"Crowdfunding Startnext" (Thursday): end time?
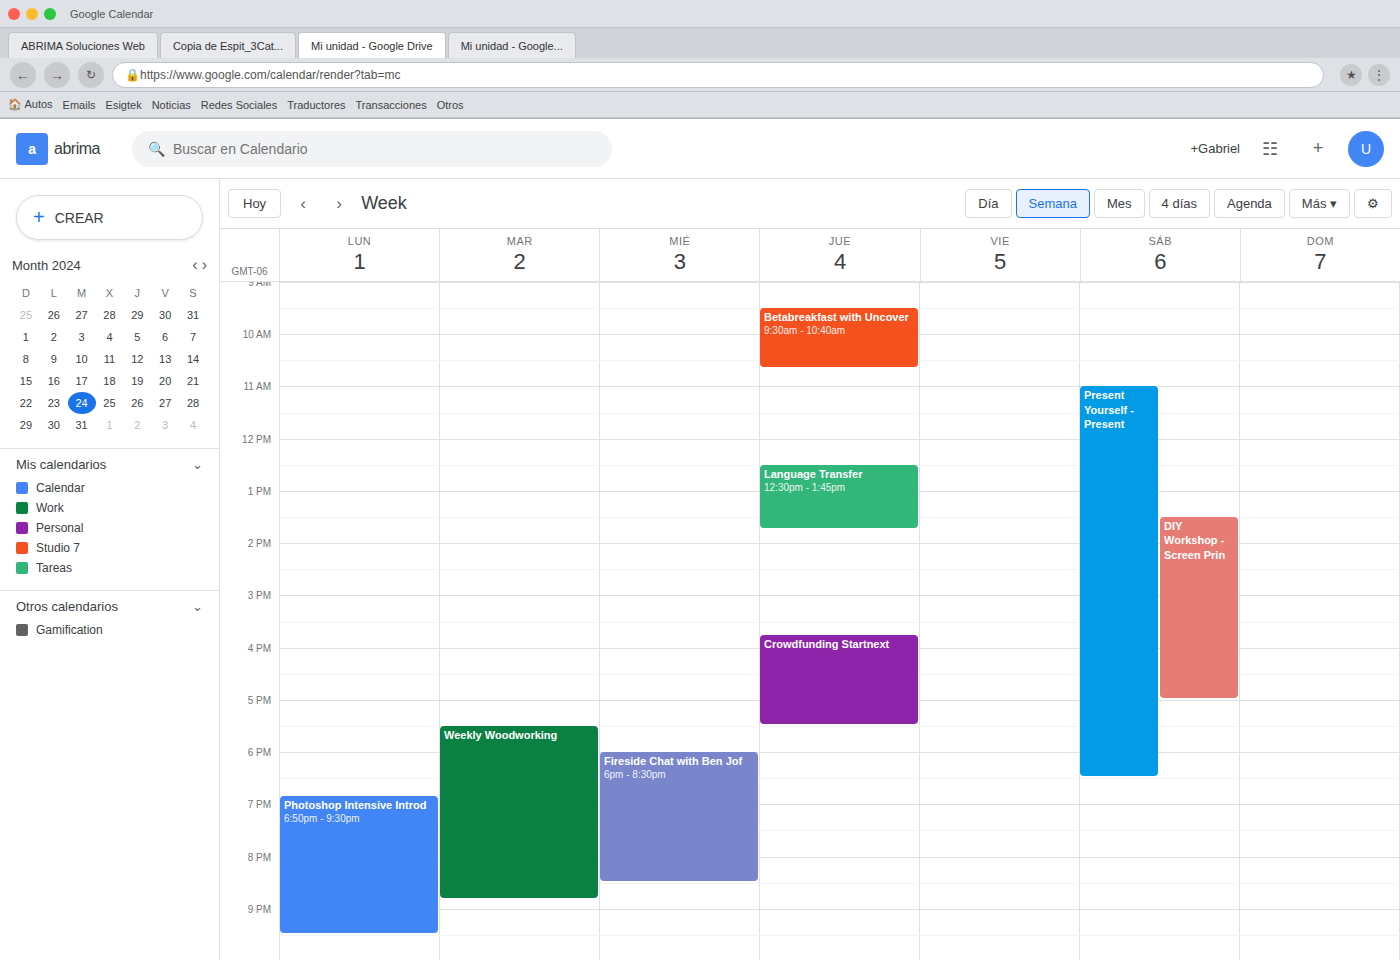
5:30 PM